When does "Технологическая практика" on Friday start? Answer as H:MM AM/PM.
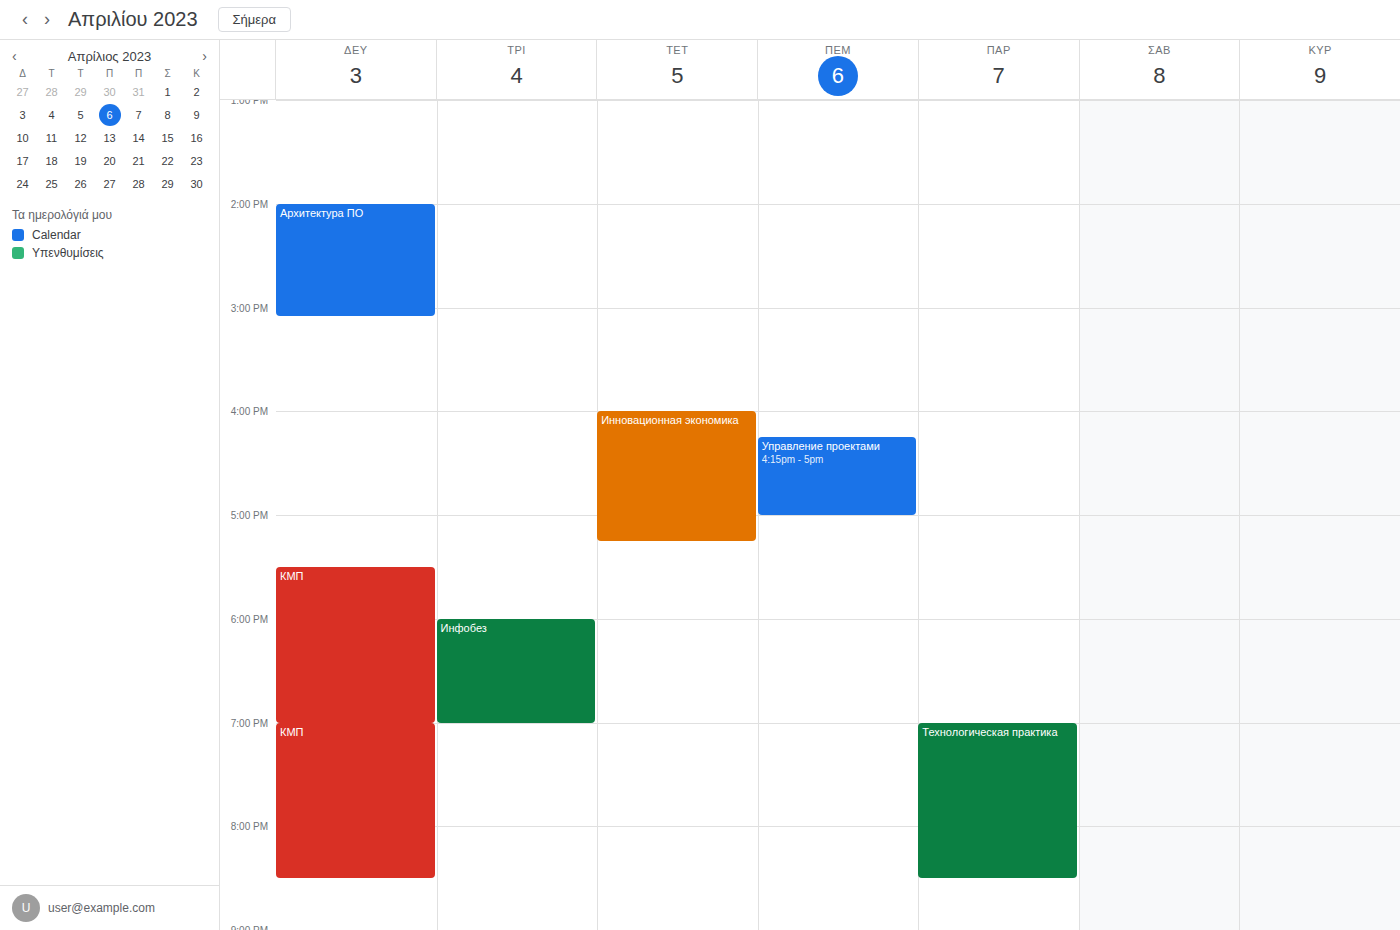
7:00 PM